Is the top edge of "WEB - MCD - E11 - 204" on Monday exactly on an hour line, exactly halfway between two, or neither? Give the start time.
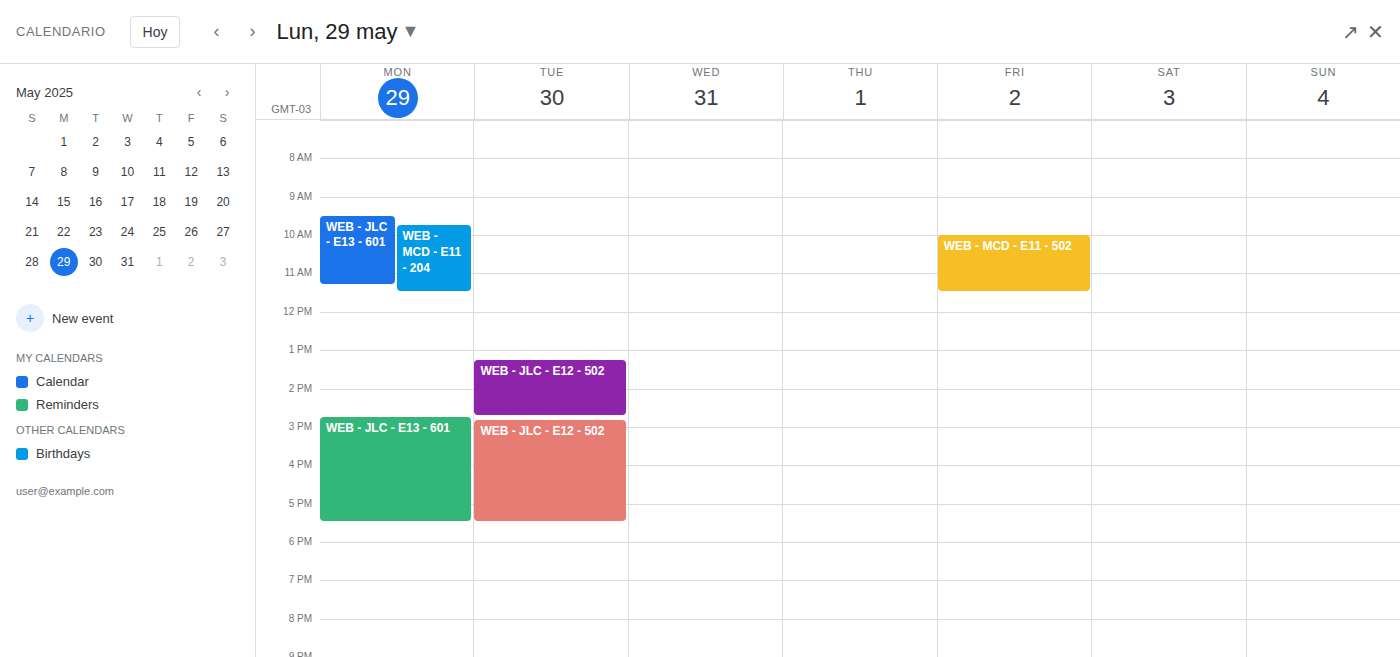
09:45 -- neither: three quarters of the way from the 09:00 line to the 10:00 line.